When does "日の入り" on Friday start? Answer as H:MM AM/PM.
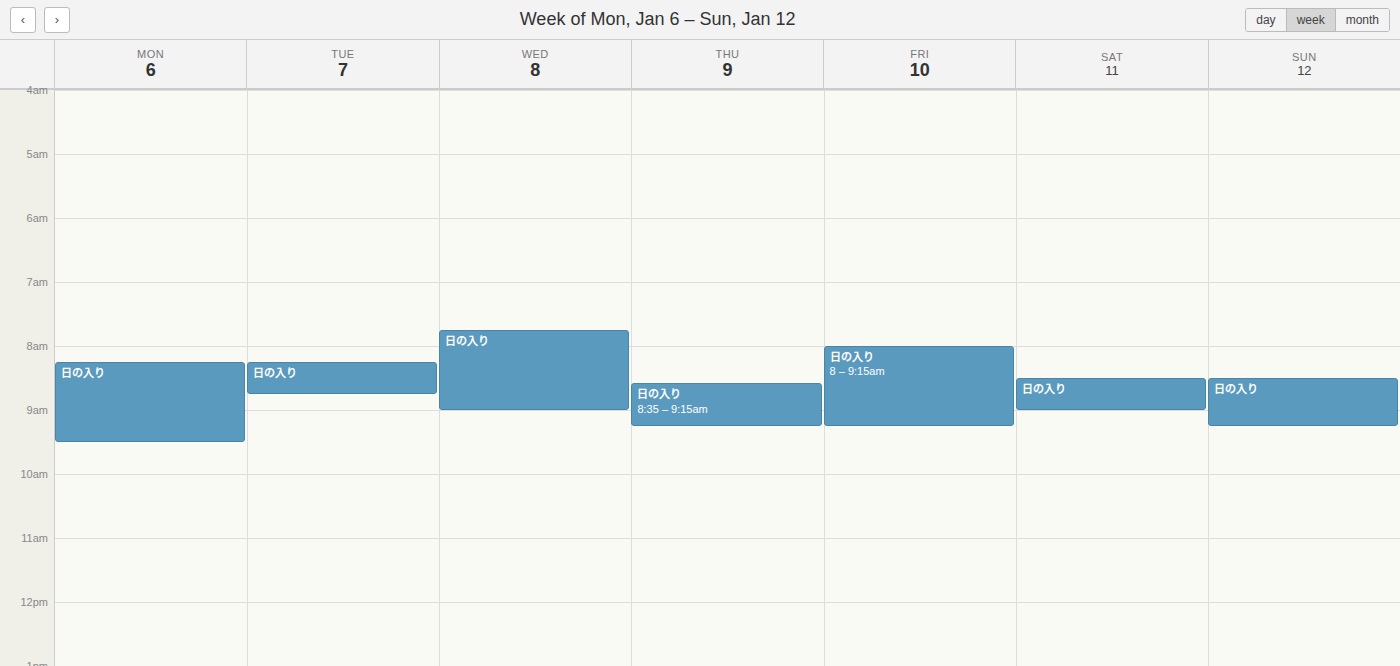
8:00 AM